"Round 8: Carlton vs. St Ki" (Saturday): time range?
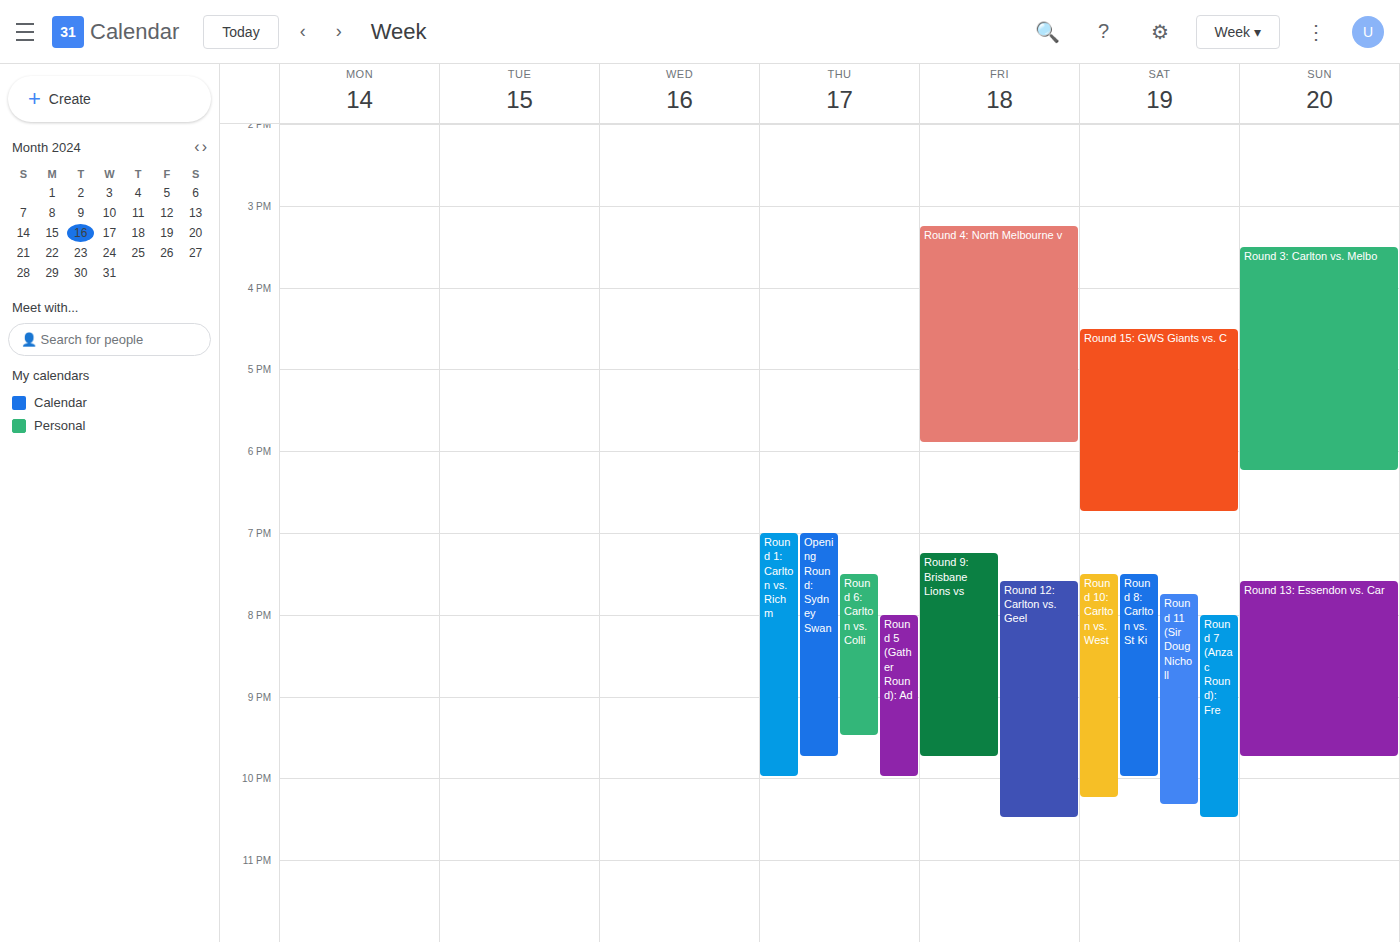
7:30 PM to 10:00 PM